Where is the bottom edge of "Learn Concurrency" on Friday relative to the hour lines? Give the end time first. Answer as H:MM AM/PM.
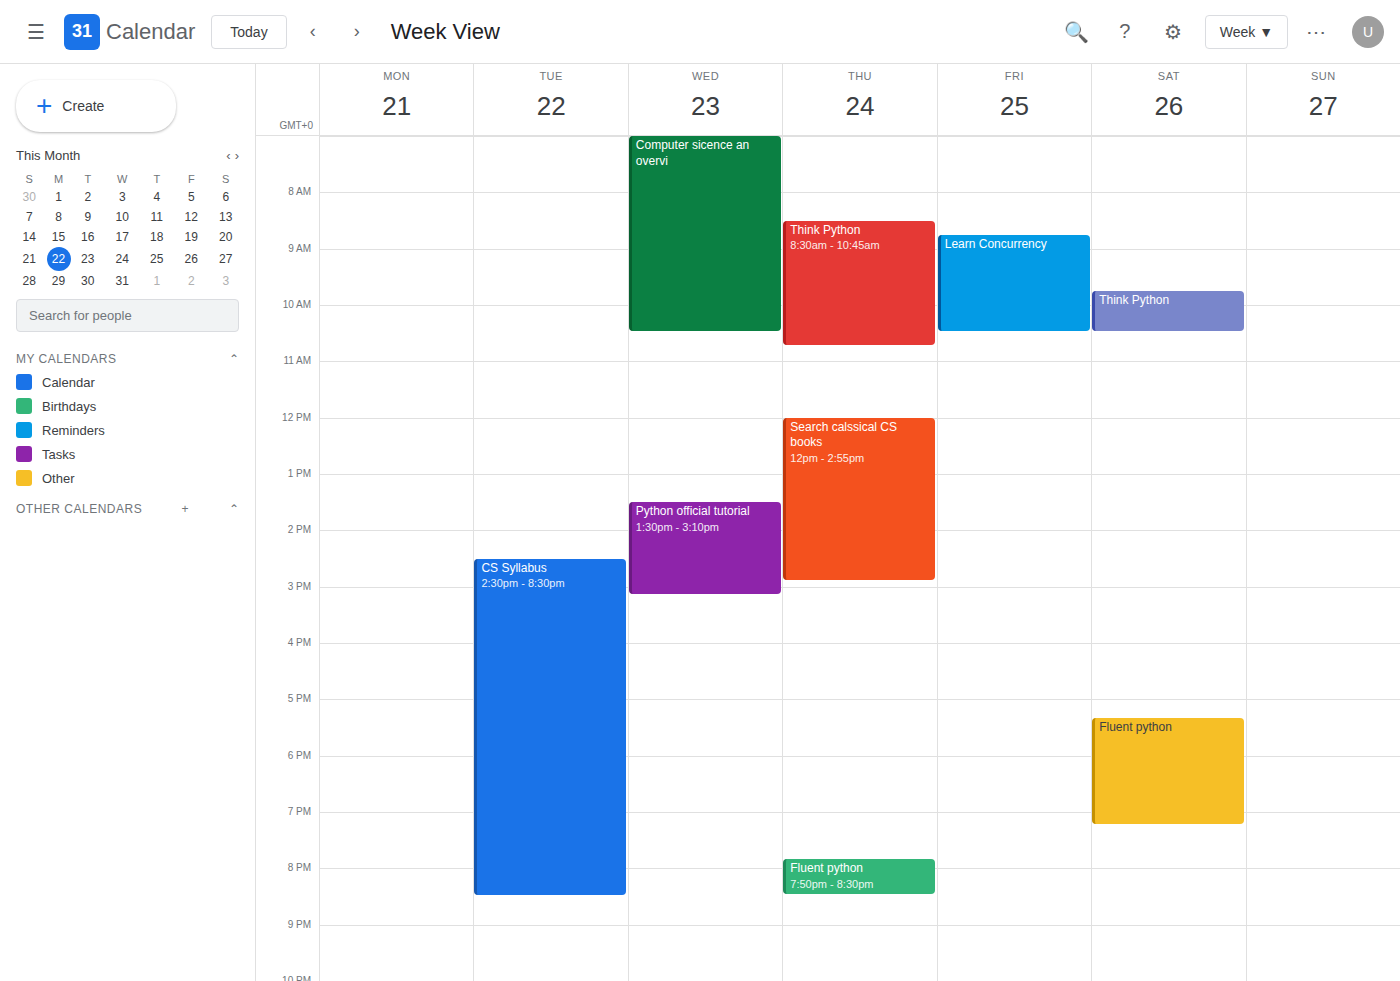
10:30 AM -- halfway between the 10 AM and 11 AM lines.